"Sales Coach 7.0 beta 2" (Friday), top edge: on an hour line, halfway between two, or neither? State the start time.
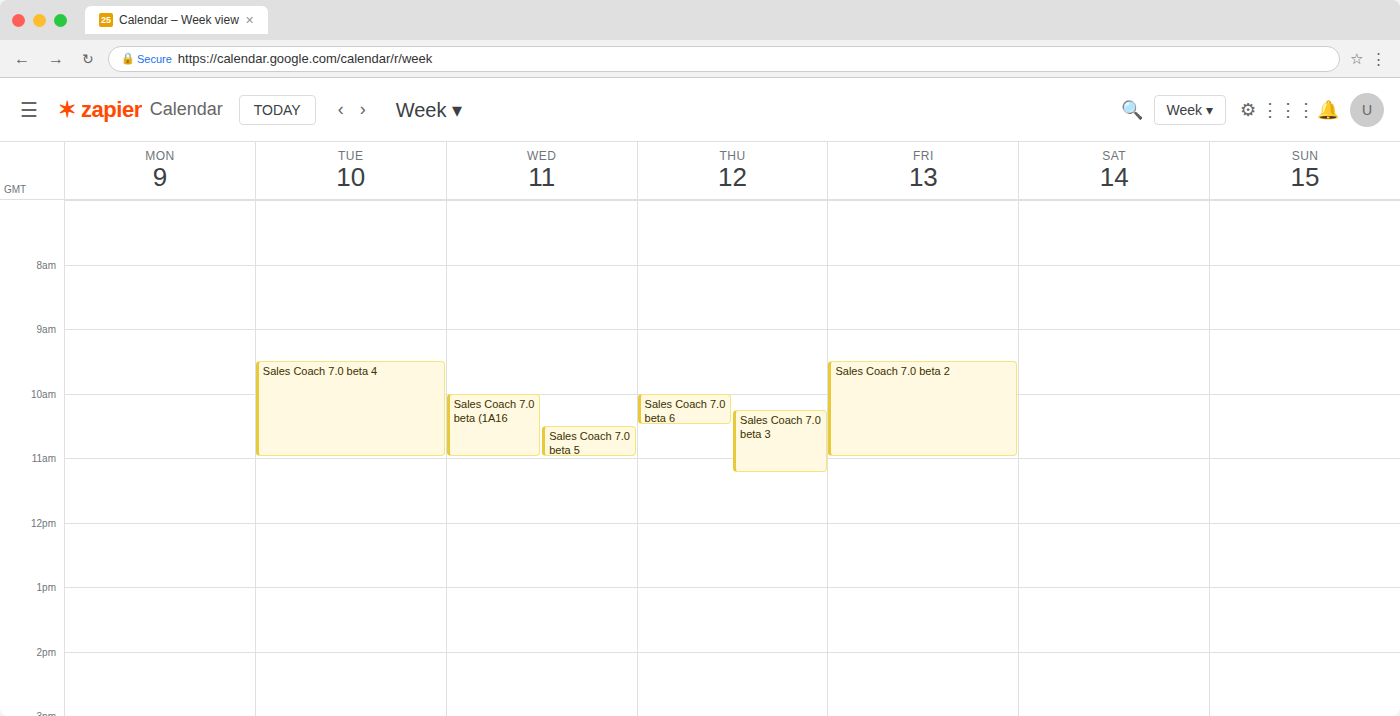
9:30 AM -- halfway between the 9 AM and 10 AM lines.